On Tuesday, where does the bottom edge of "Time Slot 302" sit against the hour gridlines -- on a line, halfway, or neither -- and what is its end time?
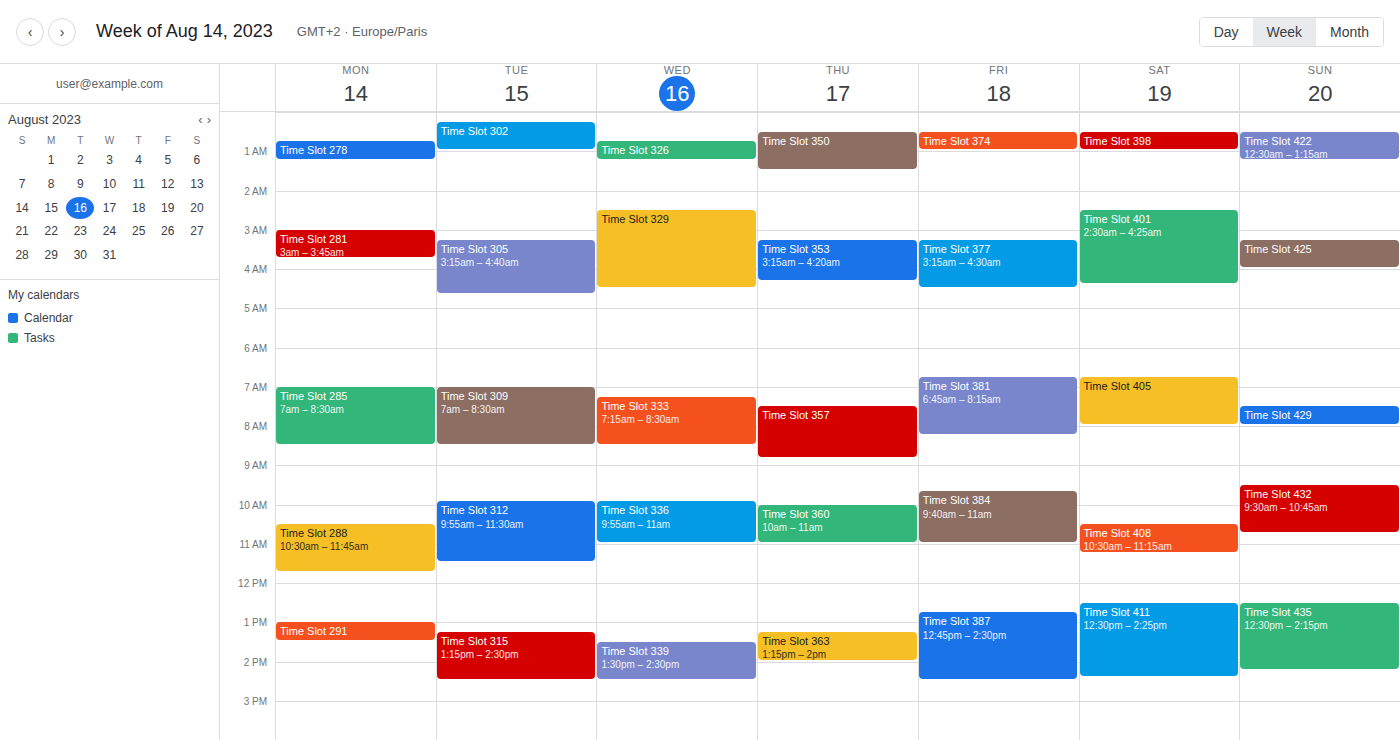
01:00 -- exactly on the 01:00 line.